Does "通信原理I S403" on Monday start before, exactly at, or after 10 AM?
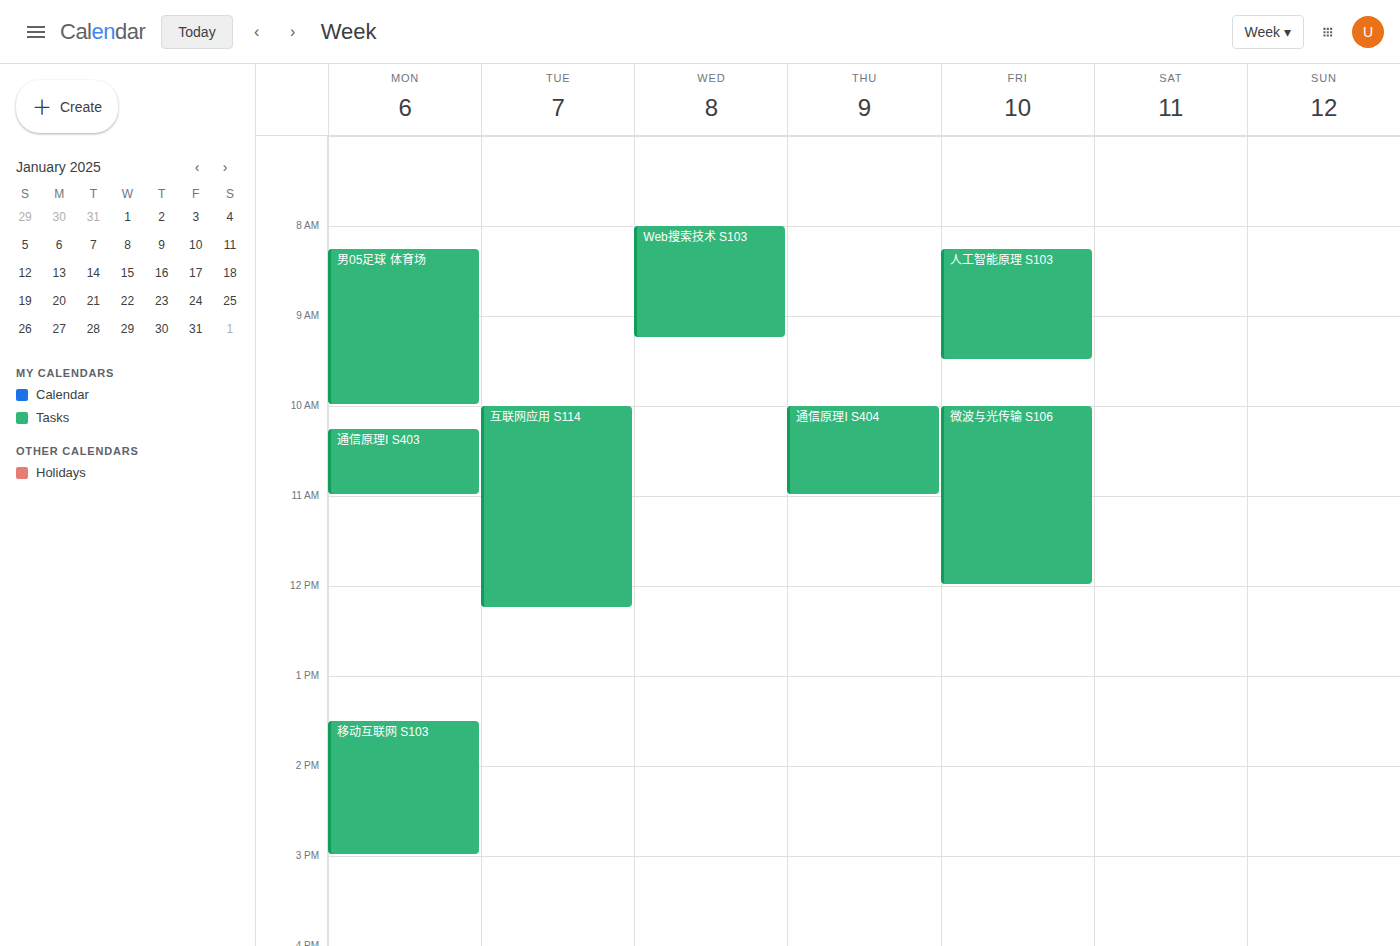
10:15 AM -- after 10 AM, 15 minutes below the 10 AM line.